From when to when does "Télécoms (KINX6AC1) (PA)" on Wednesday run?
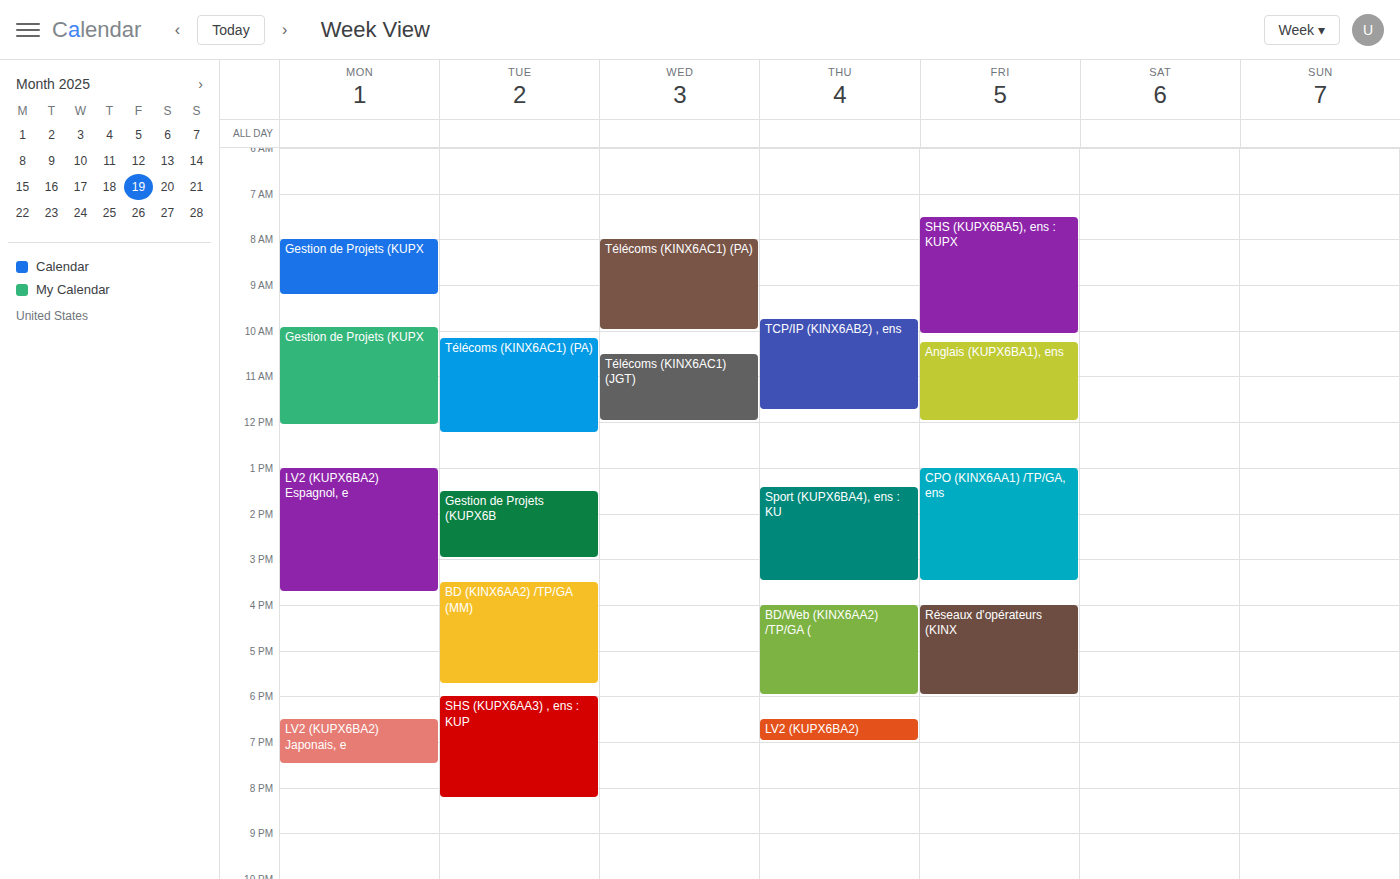
8:00 AM to 10:00 AM